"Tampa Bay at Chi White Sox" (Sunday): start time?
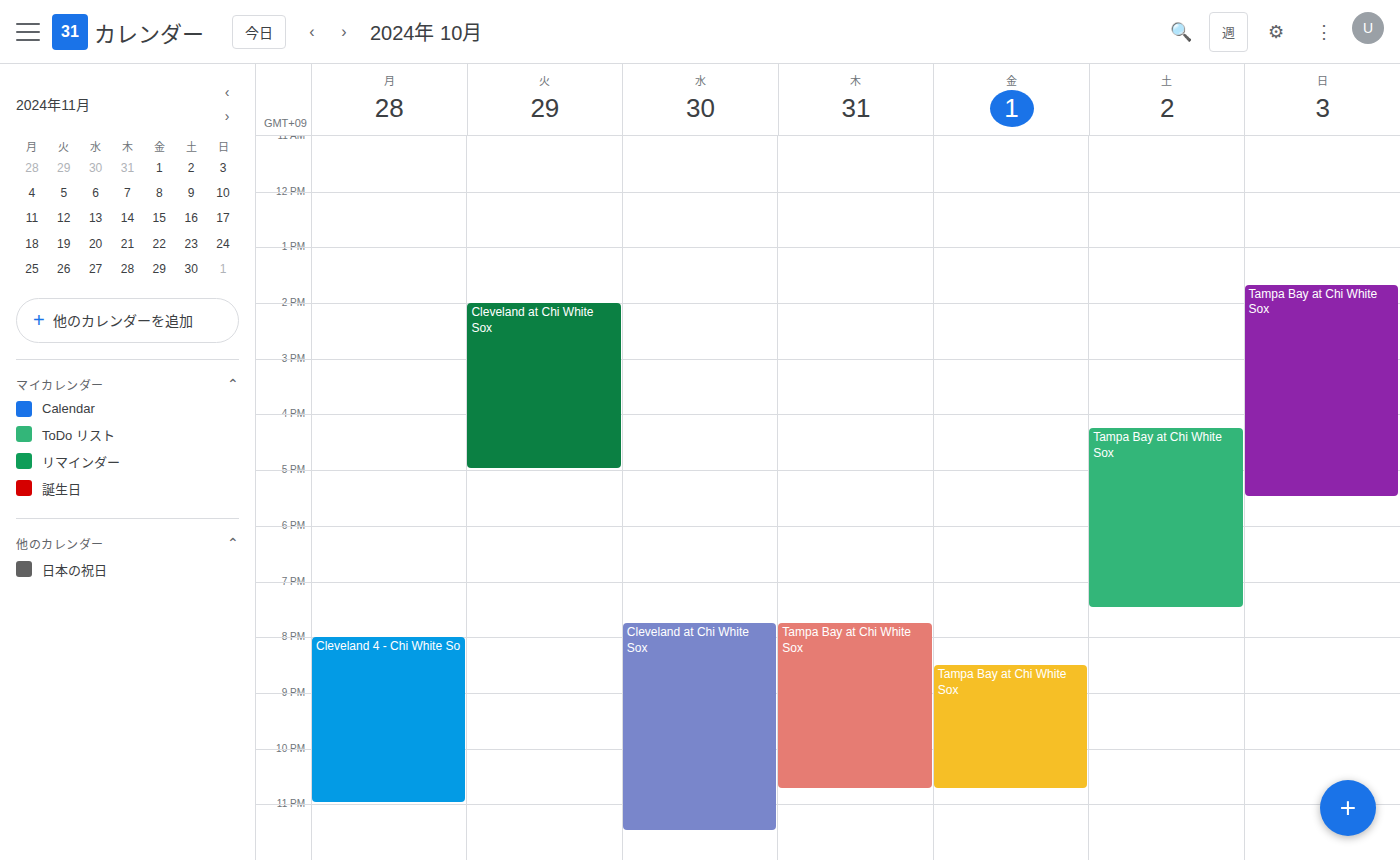
1:40 PM